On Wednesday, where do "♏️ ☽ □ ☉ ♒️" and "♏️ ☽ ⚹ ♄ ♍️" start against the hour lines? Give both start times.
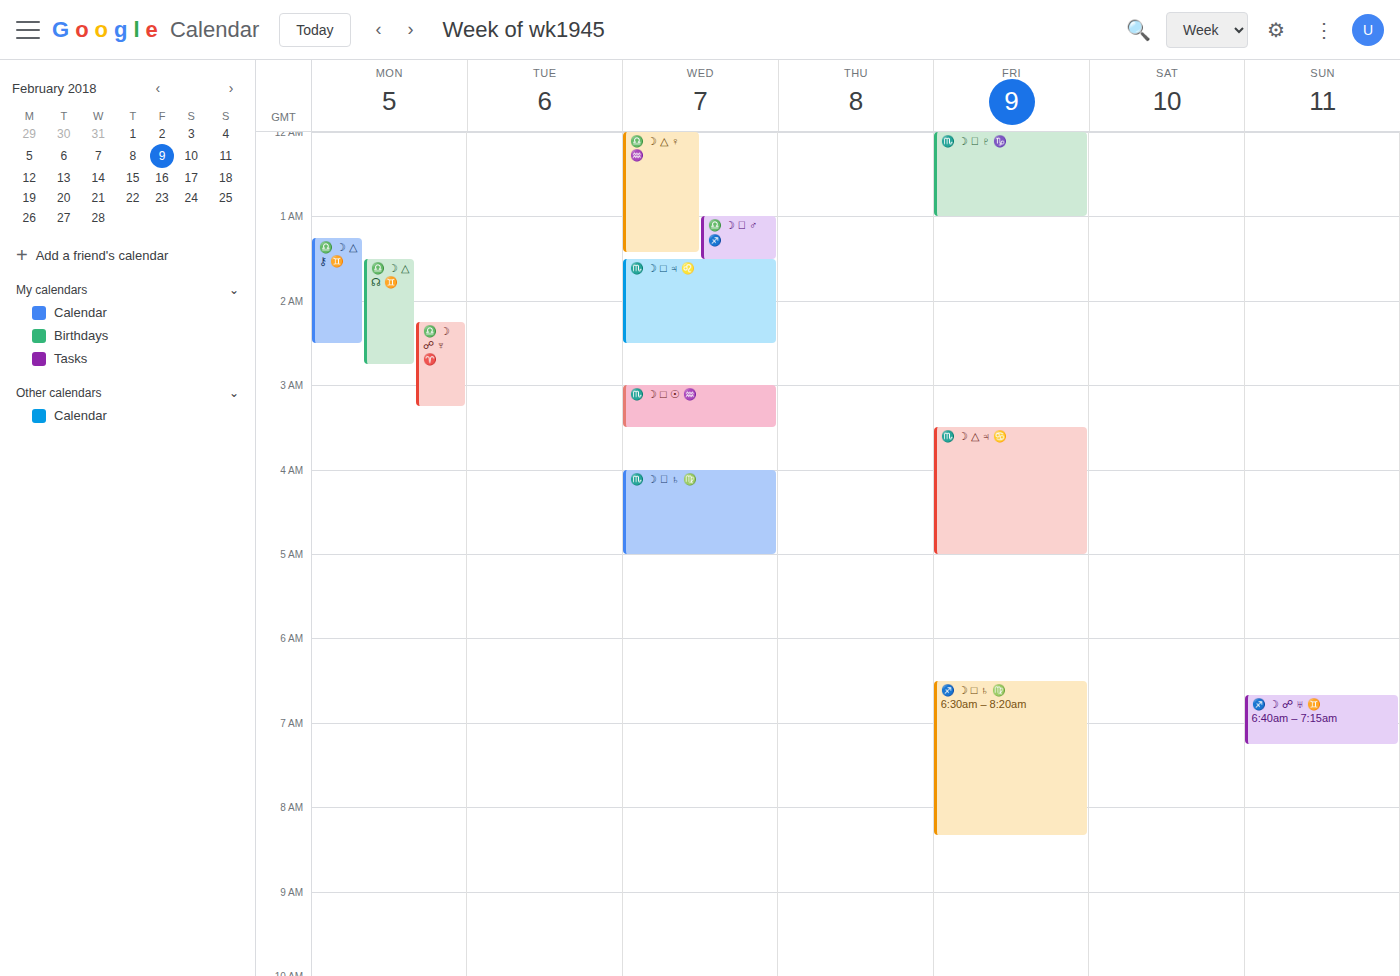
"♏️ ☽ □ ☉ ♒️": 3:00 AM, exactly on the 3 AM line. "♏️ ☽ ⚹ ♄ ♍️": 4:00 AM, exactly on the 4 AM line.